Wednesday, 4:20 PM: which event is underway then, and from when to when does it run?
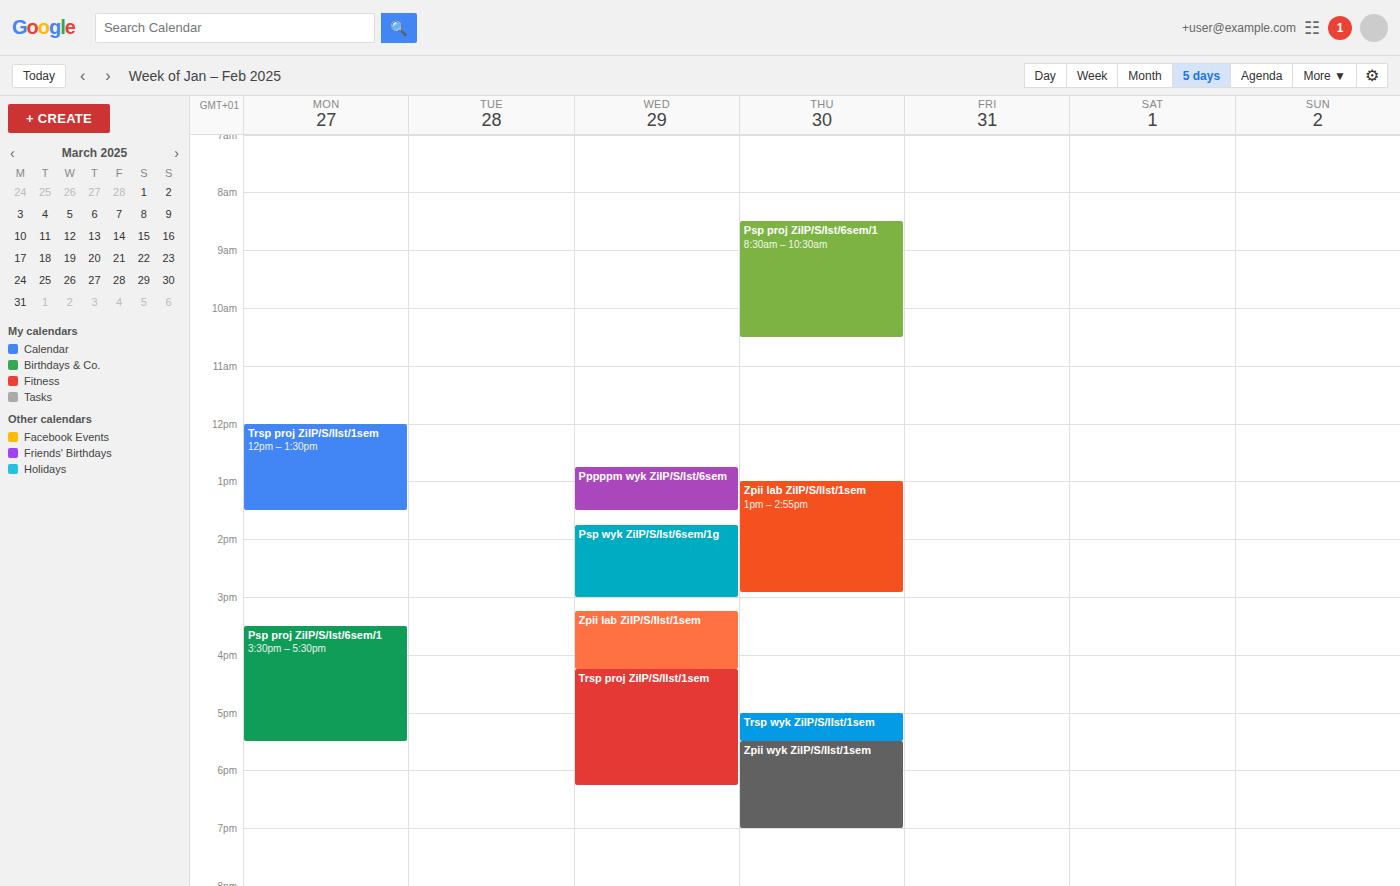
"Trsp proj ZiIP/S/IIst/1sem", 4:15 PM to 6:15 PM